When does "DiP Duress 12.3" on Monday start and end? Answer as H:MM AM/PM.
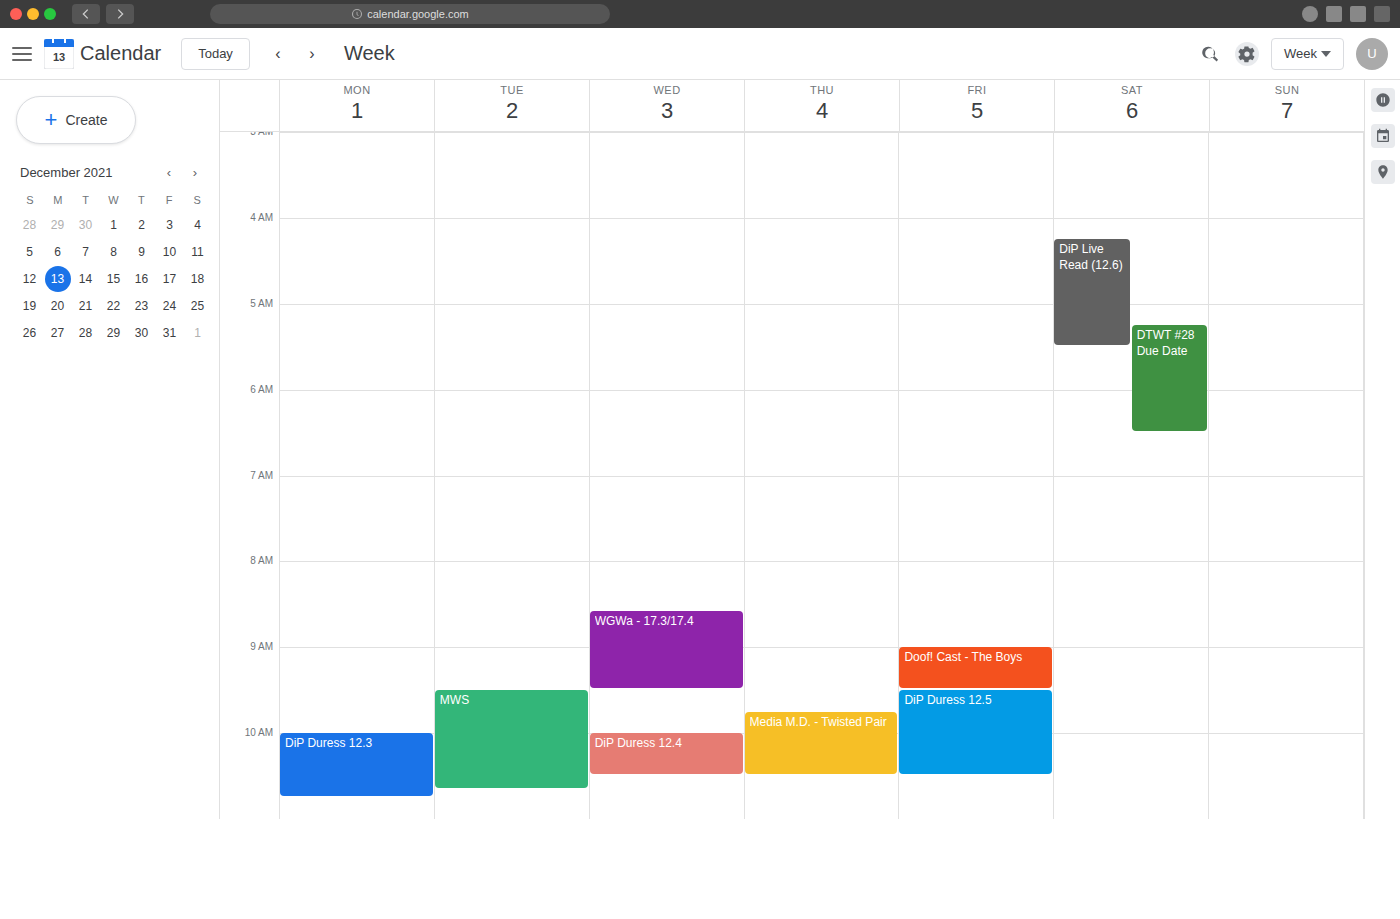
10:00 AM to 10:45 AM